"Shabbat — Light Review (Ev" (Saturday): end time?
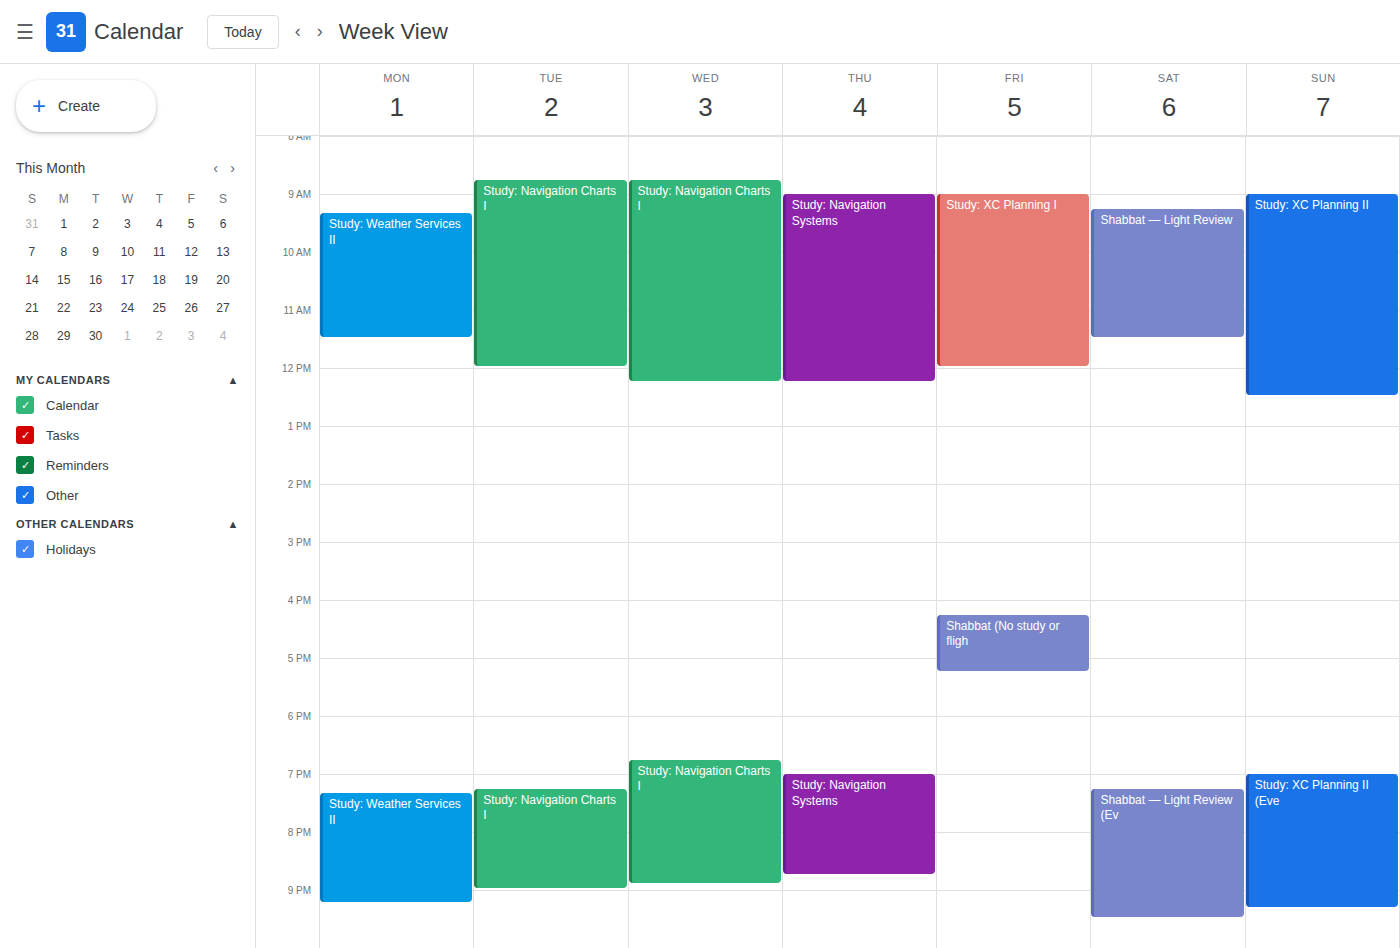
9:30 PM